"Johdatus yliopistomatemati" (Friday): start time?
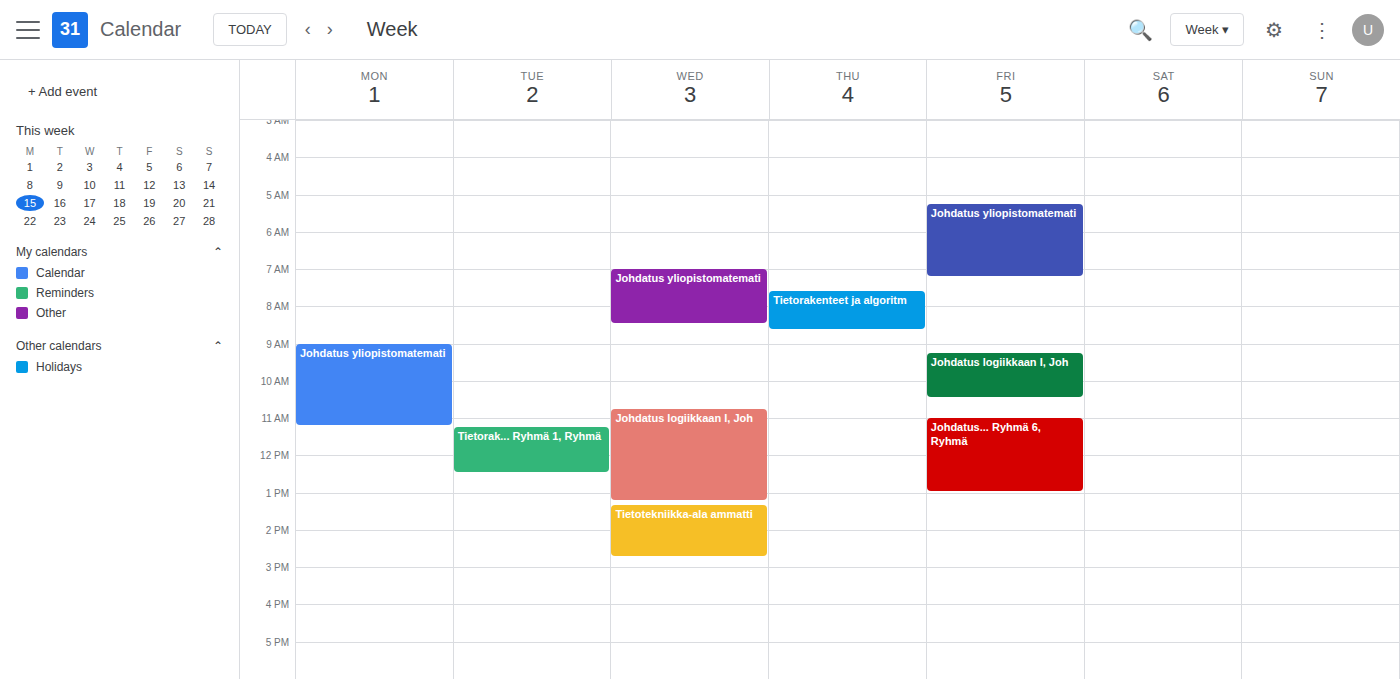
5:15 AM